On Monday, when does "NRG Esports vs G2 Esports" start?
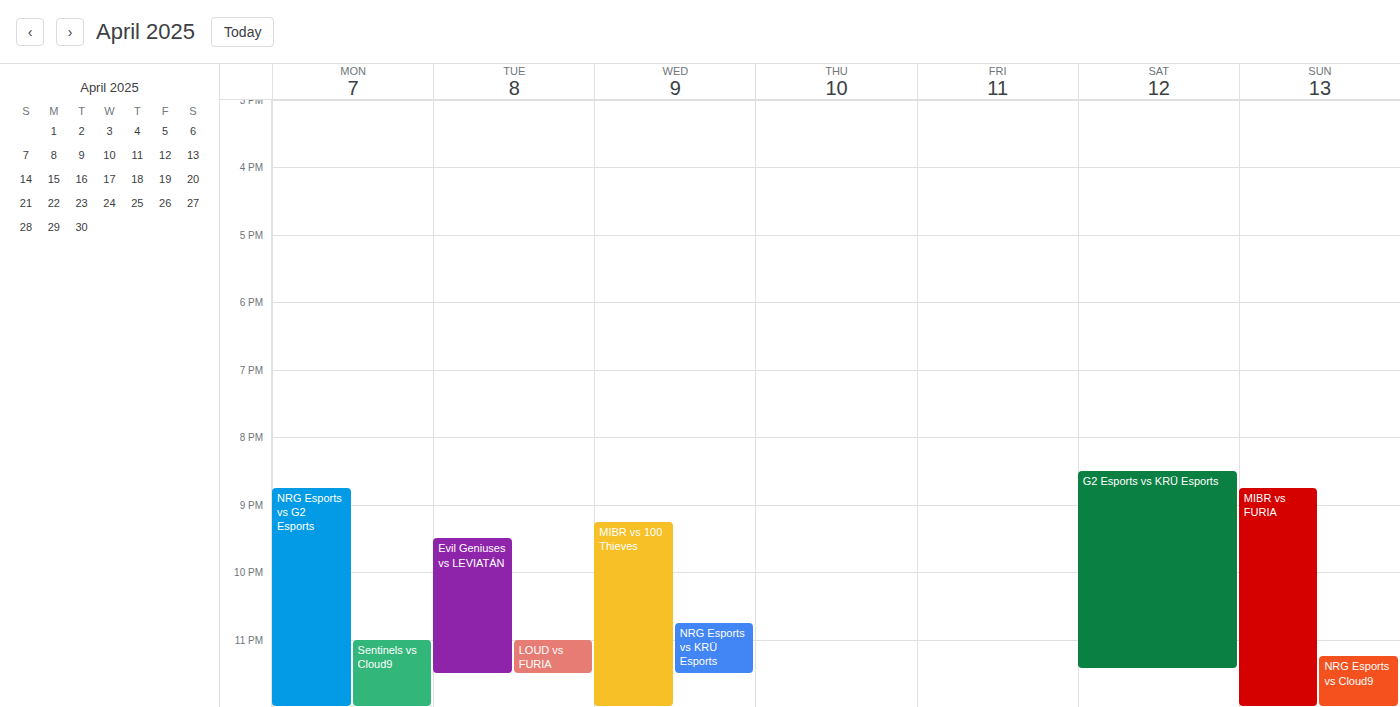
8:45 PM